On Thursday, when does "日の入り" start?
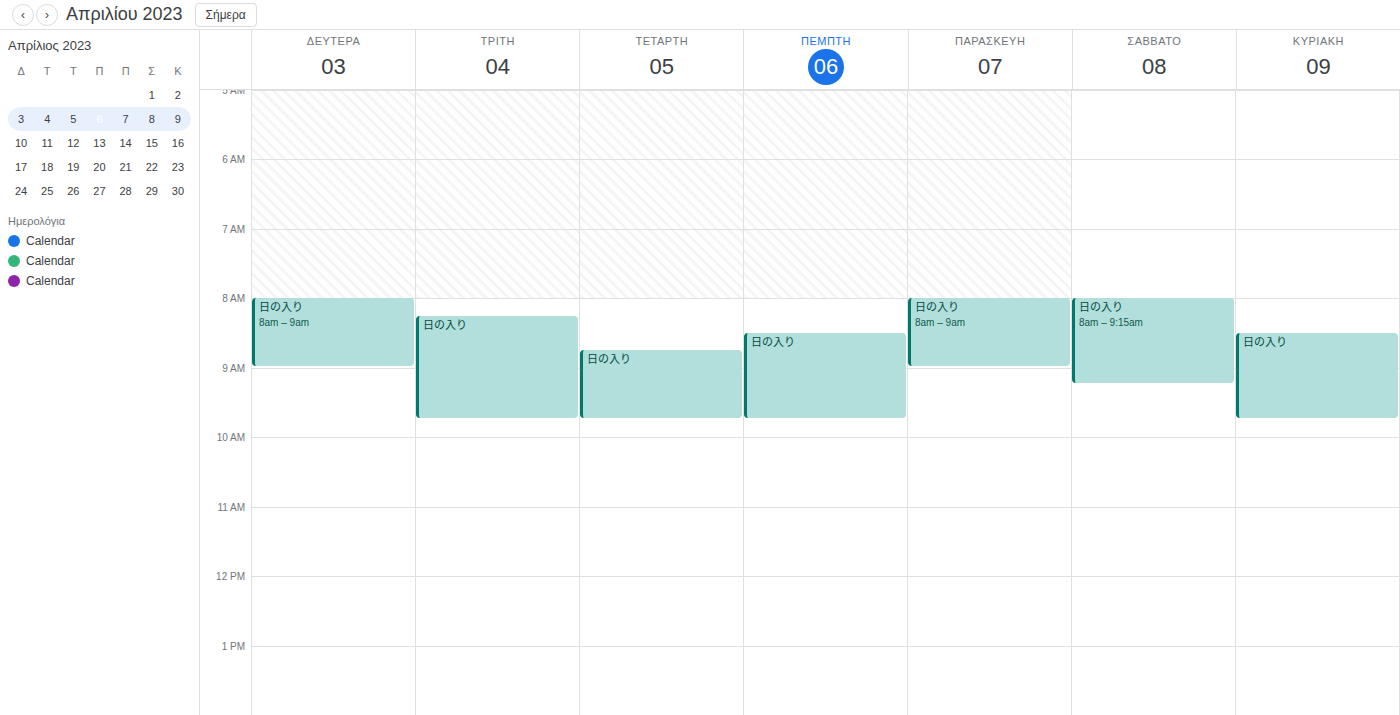
08:30